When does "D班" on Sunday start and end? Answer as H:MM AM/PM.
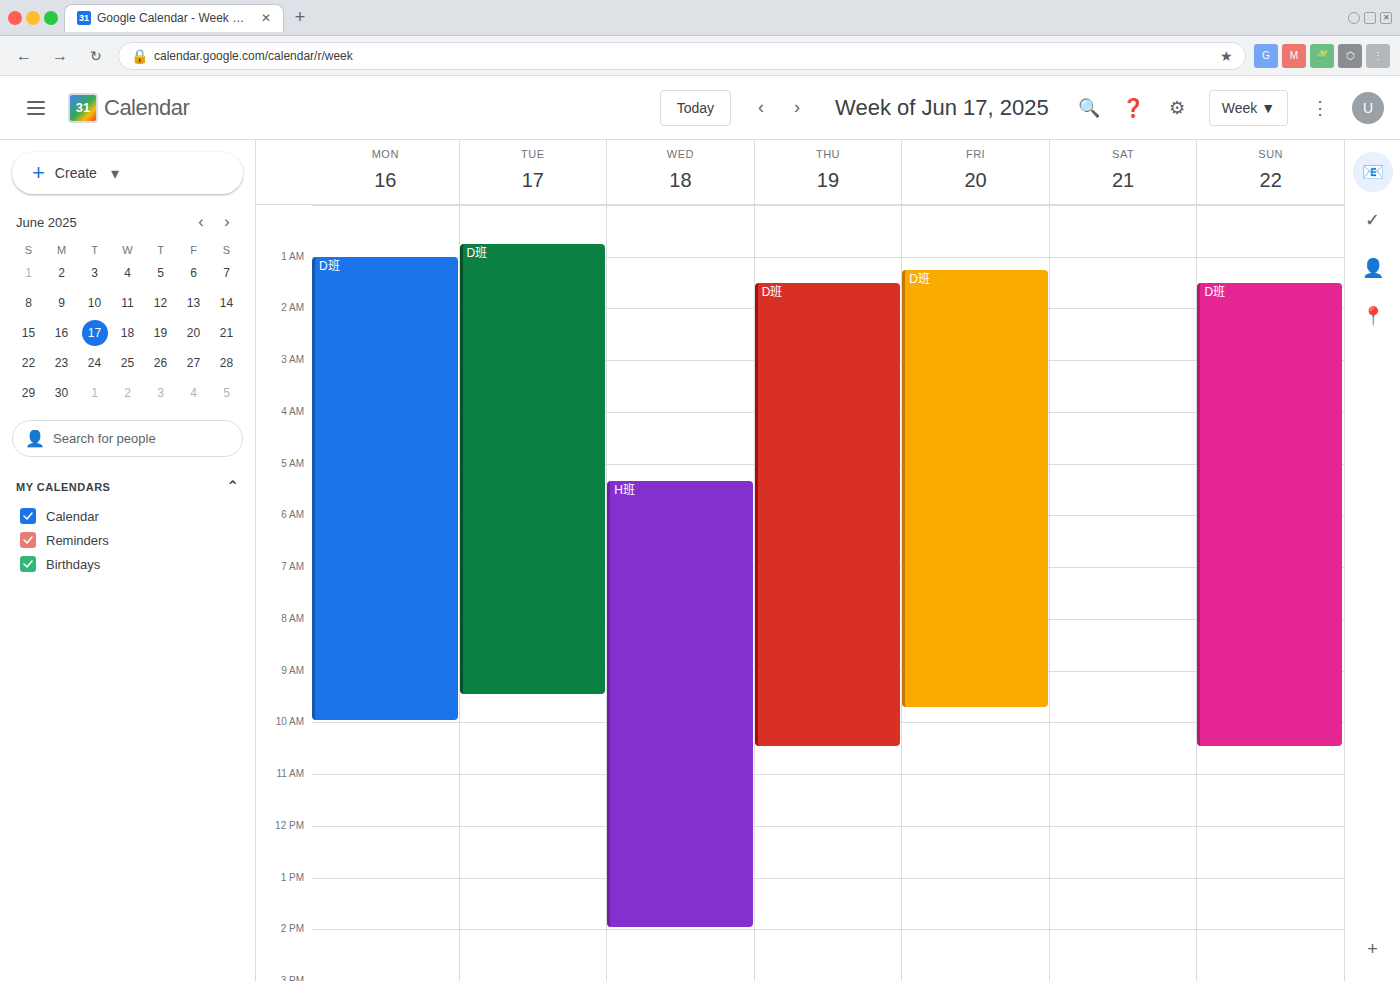
1:30 AM to 10:30 AM